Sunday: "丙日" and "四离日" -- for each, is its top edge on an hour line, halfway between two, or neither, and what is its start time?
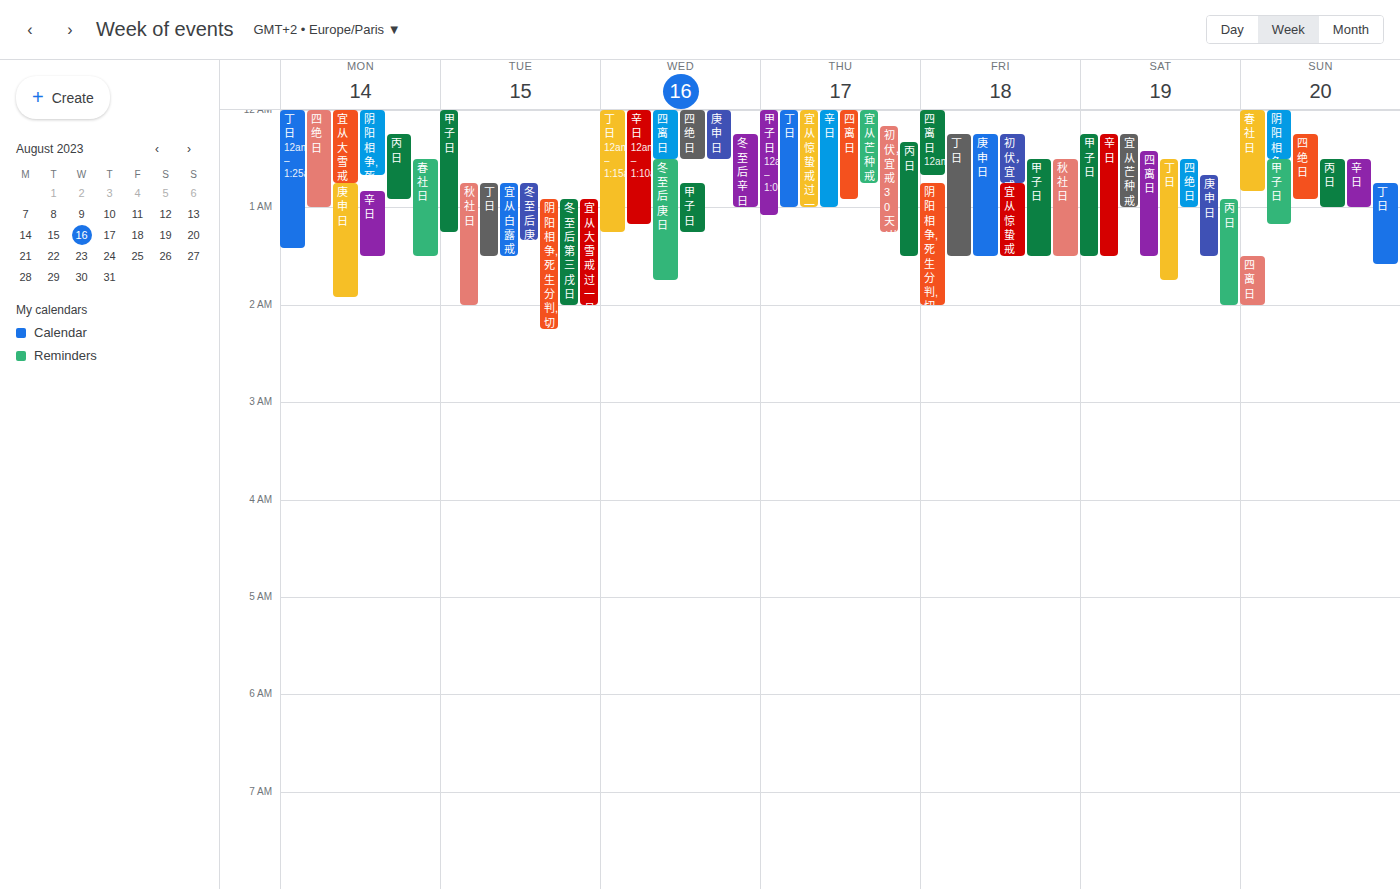
"丙日": 12:30 AM, halfway between the 12 AM and 1 AM lines. "四离日": 1:30 AM, halfway between the 1 AM and 2 AM lines.